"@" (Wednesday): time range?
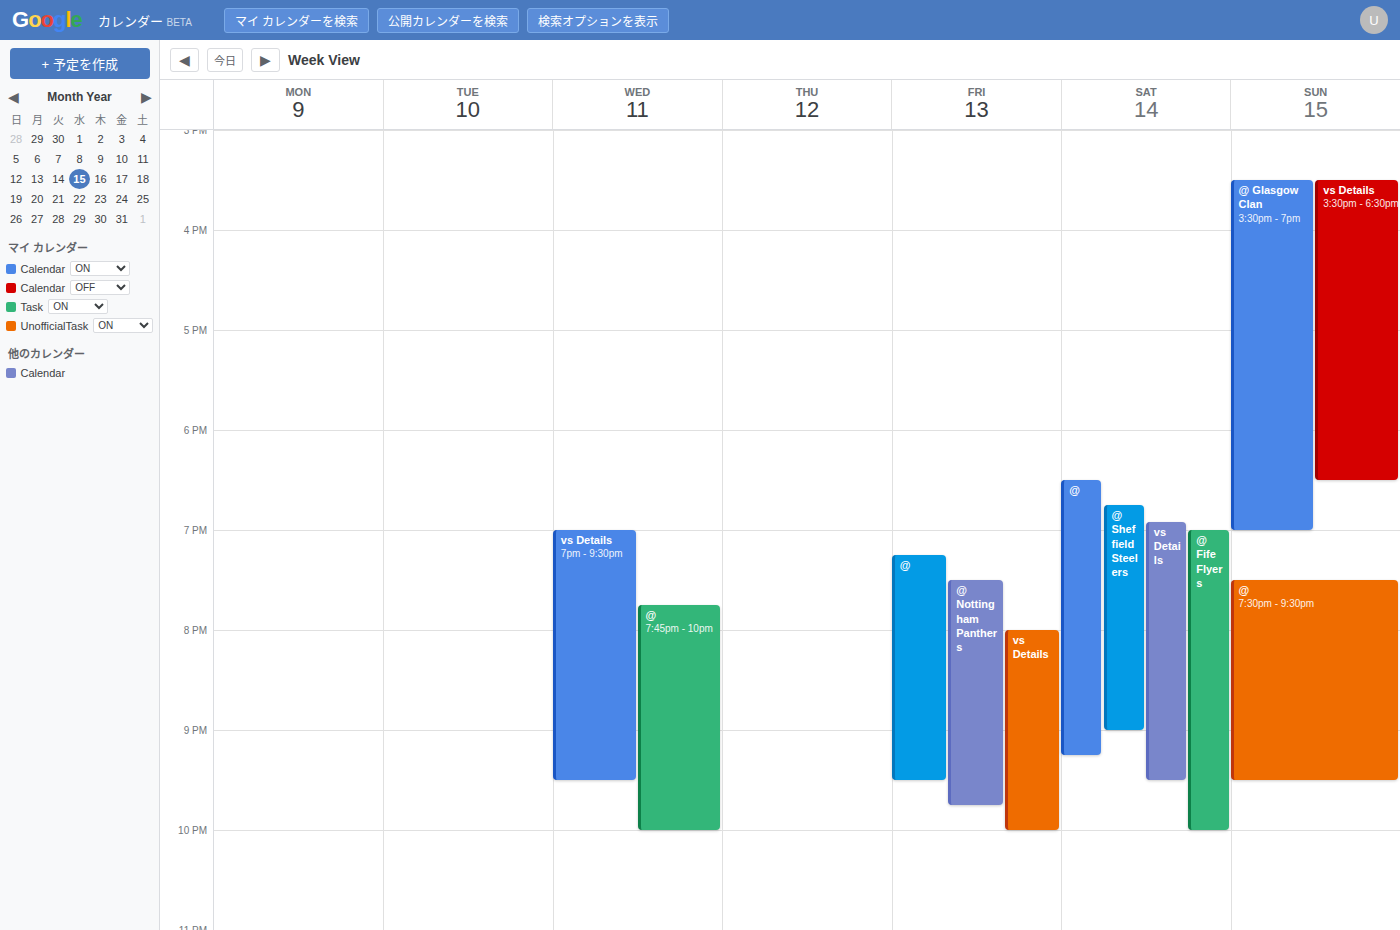
7:45 PM to 10:00 PM